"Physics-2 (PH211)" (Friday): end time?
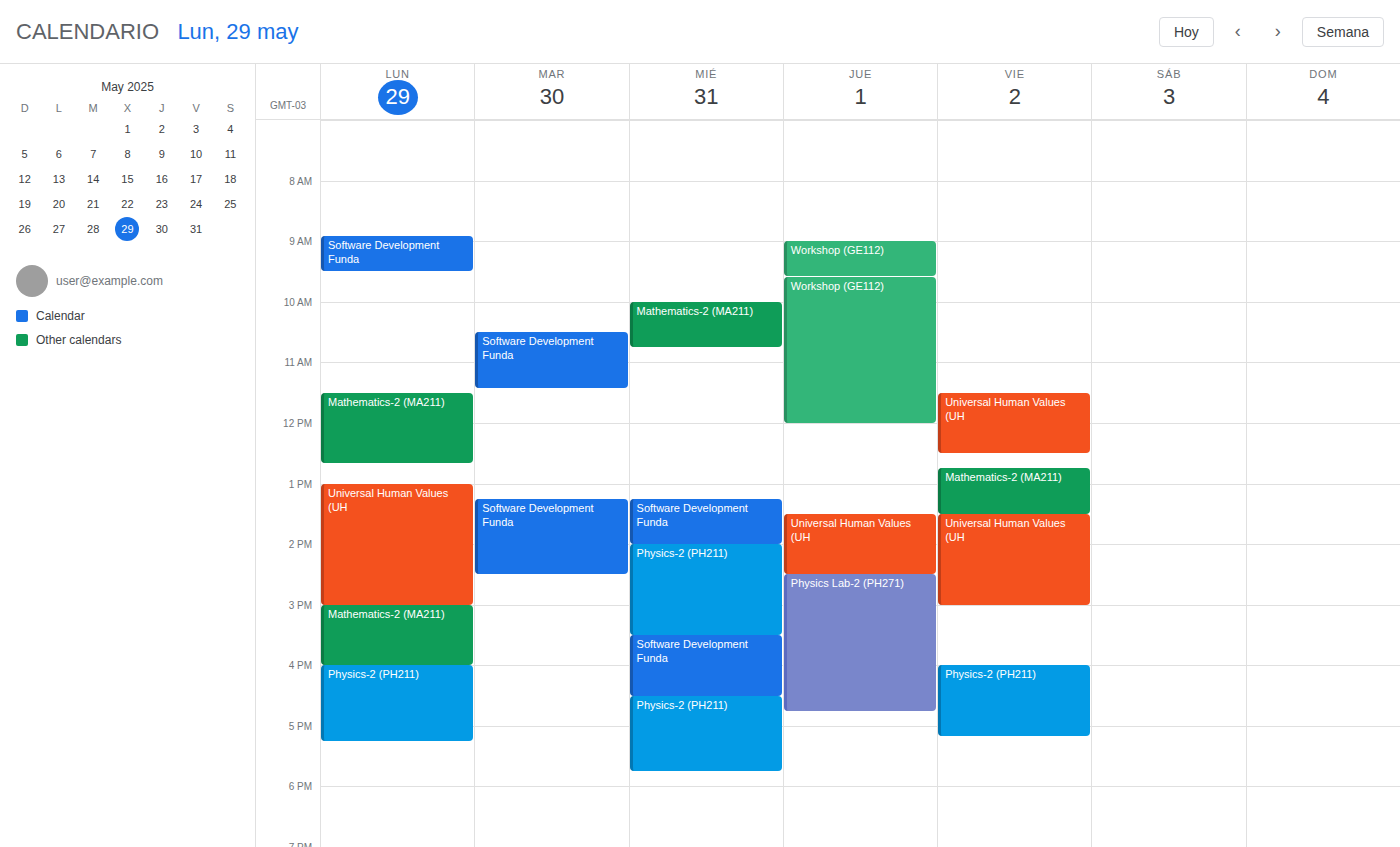
17:10